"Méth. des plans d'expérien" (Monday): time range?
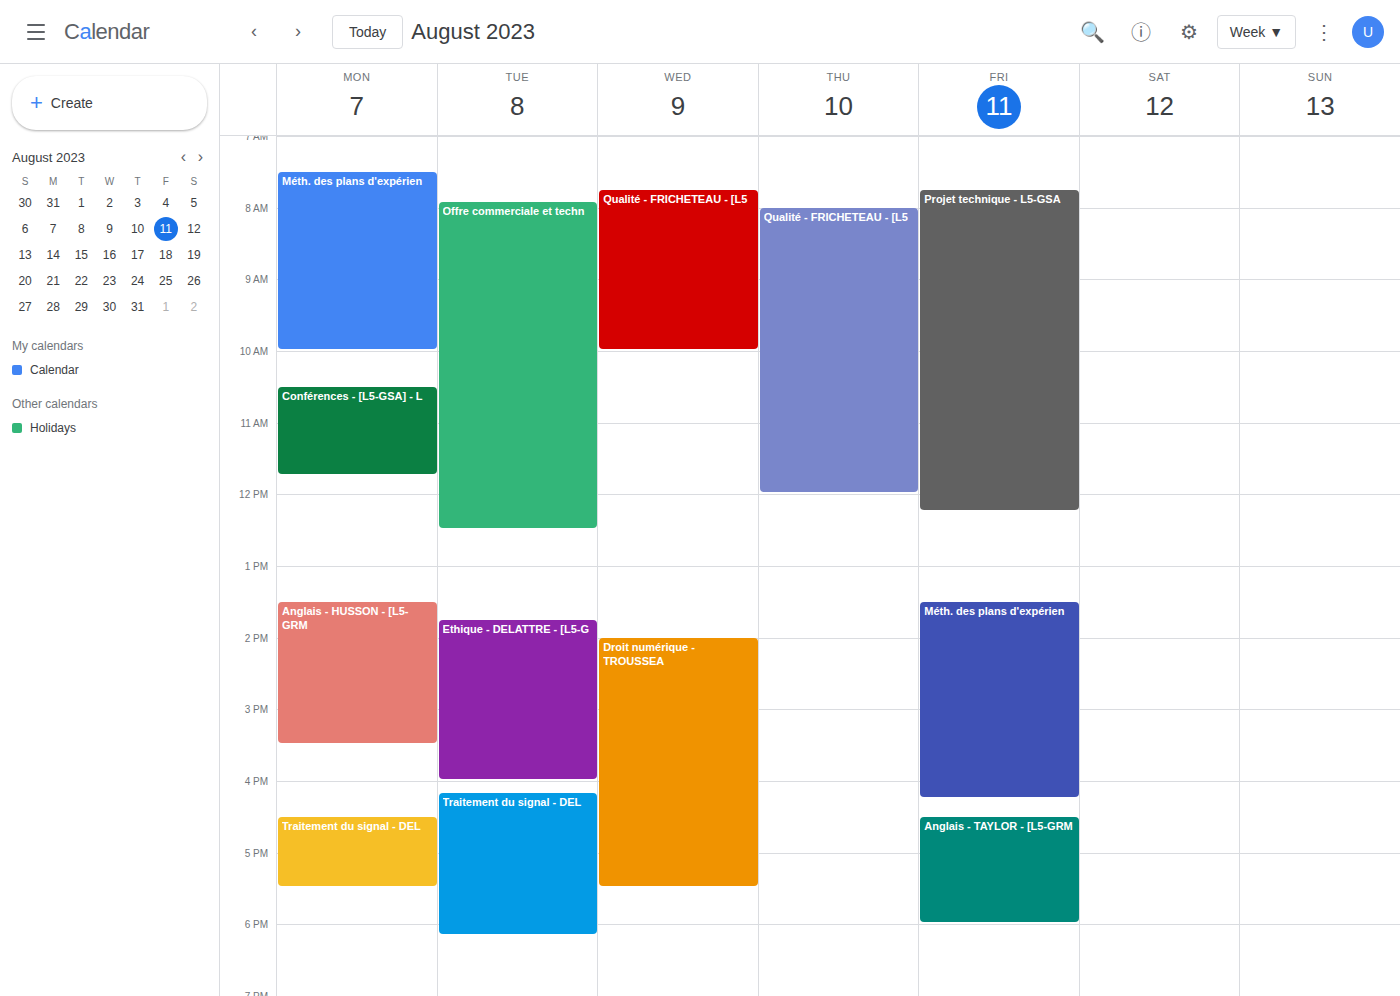
7:30 AM to 10:00 AM